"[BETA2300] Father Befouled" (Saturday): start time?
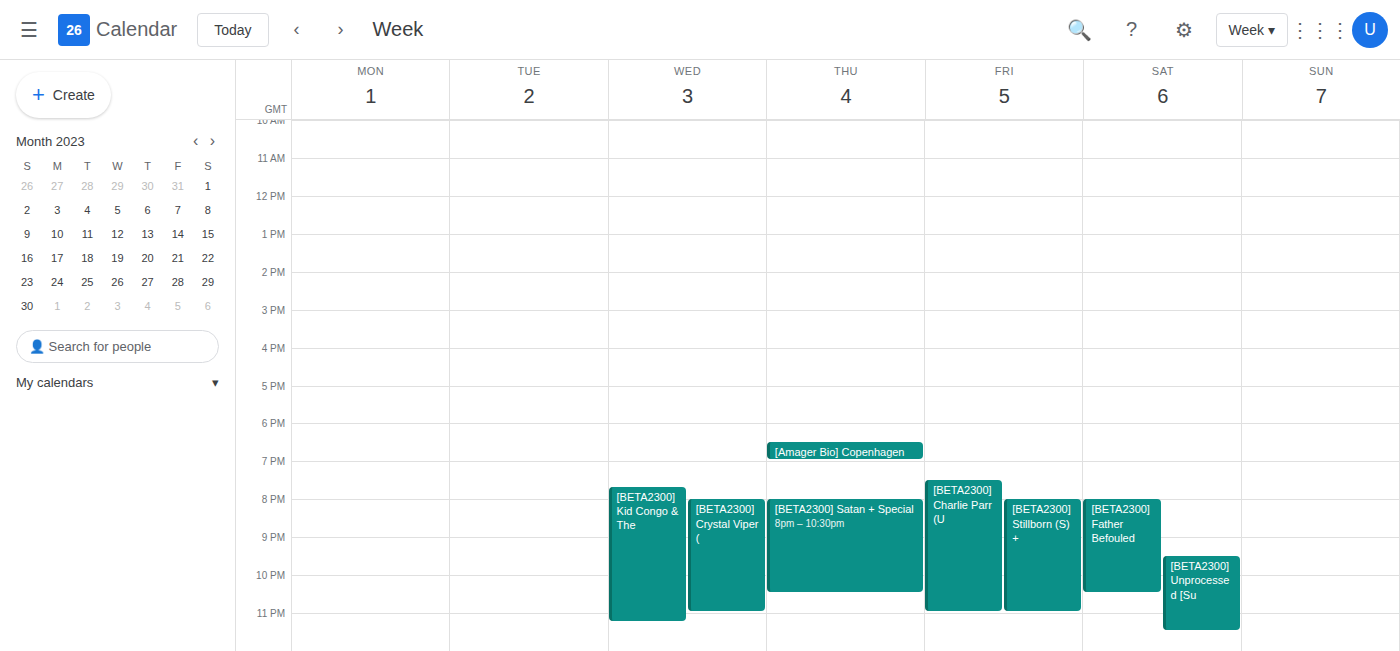
8:00 PM